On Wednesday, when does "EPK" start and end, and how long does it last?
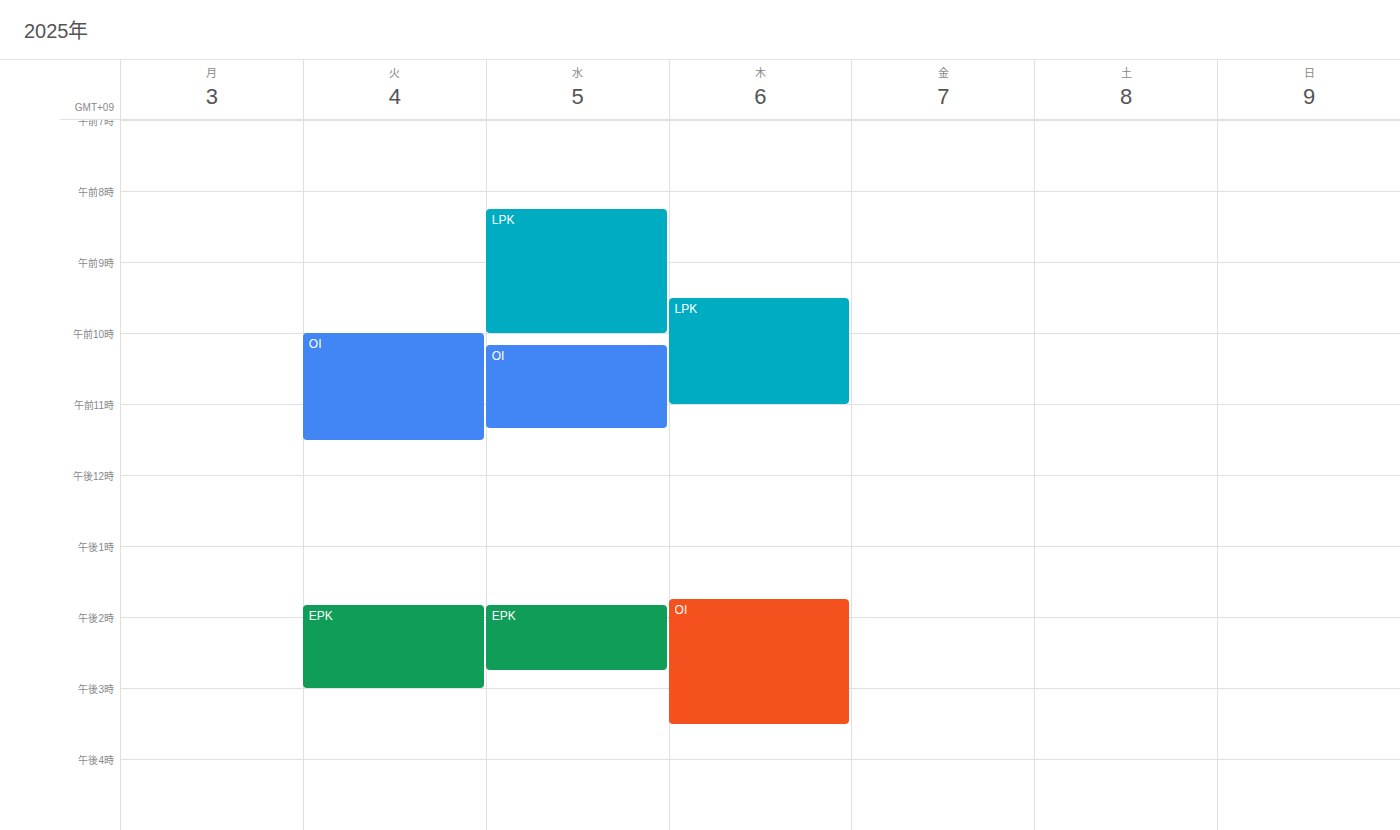
1:50 PM to 2:45 PM, 55 minutes